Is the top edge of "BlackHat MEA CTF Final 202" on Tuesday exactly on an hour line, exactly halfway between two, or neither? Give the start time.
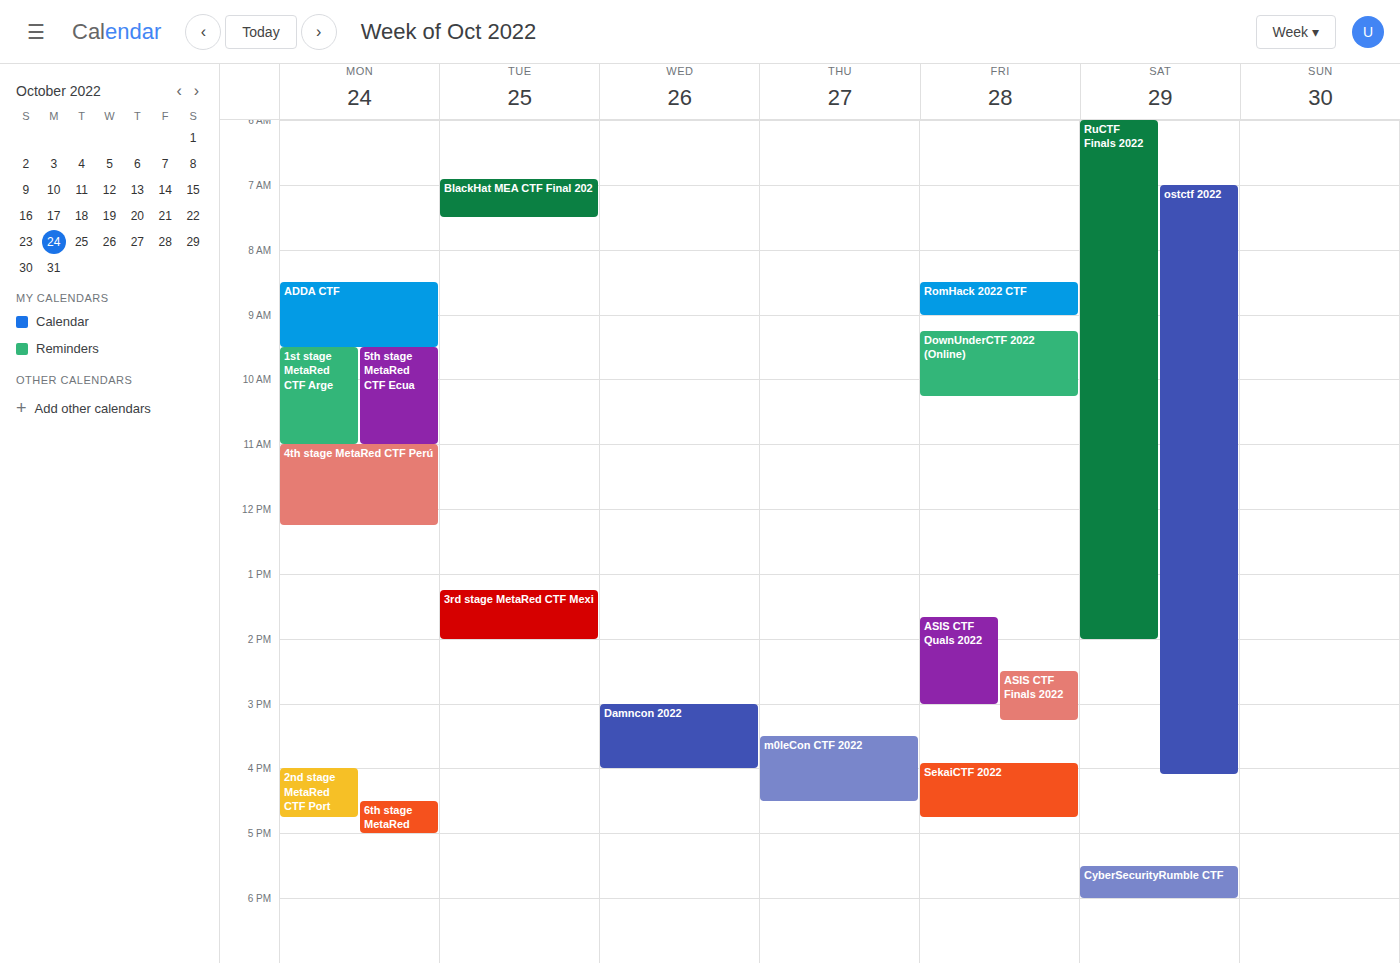
6:55 AM -- neither: 55 minutes below the 6 AM line and 5 minutes above the 7 AM line.